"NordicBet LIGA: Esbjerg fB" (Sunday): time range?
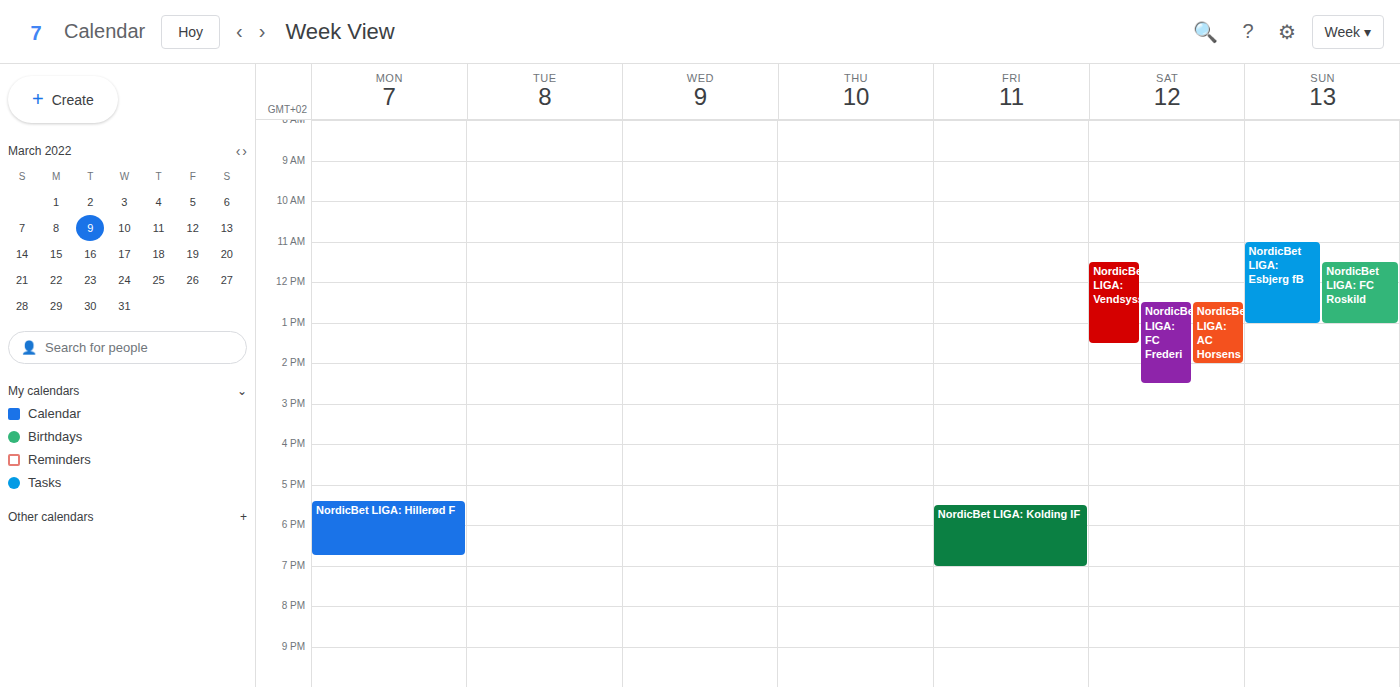
11:00 AM to 1:00 PM